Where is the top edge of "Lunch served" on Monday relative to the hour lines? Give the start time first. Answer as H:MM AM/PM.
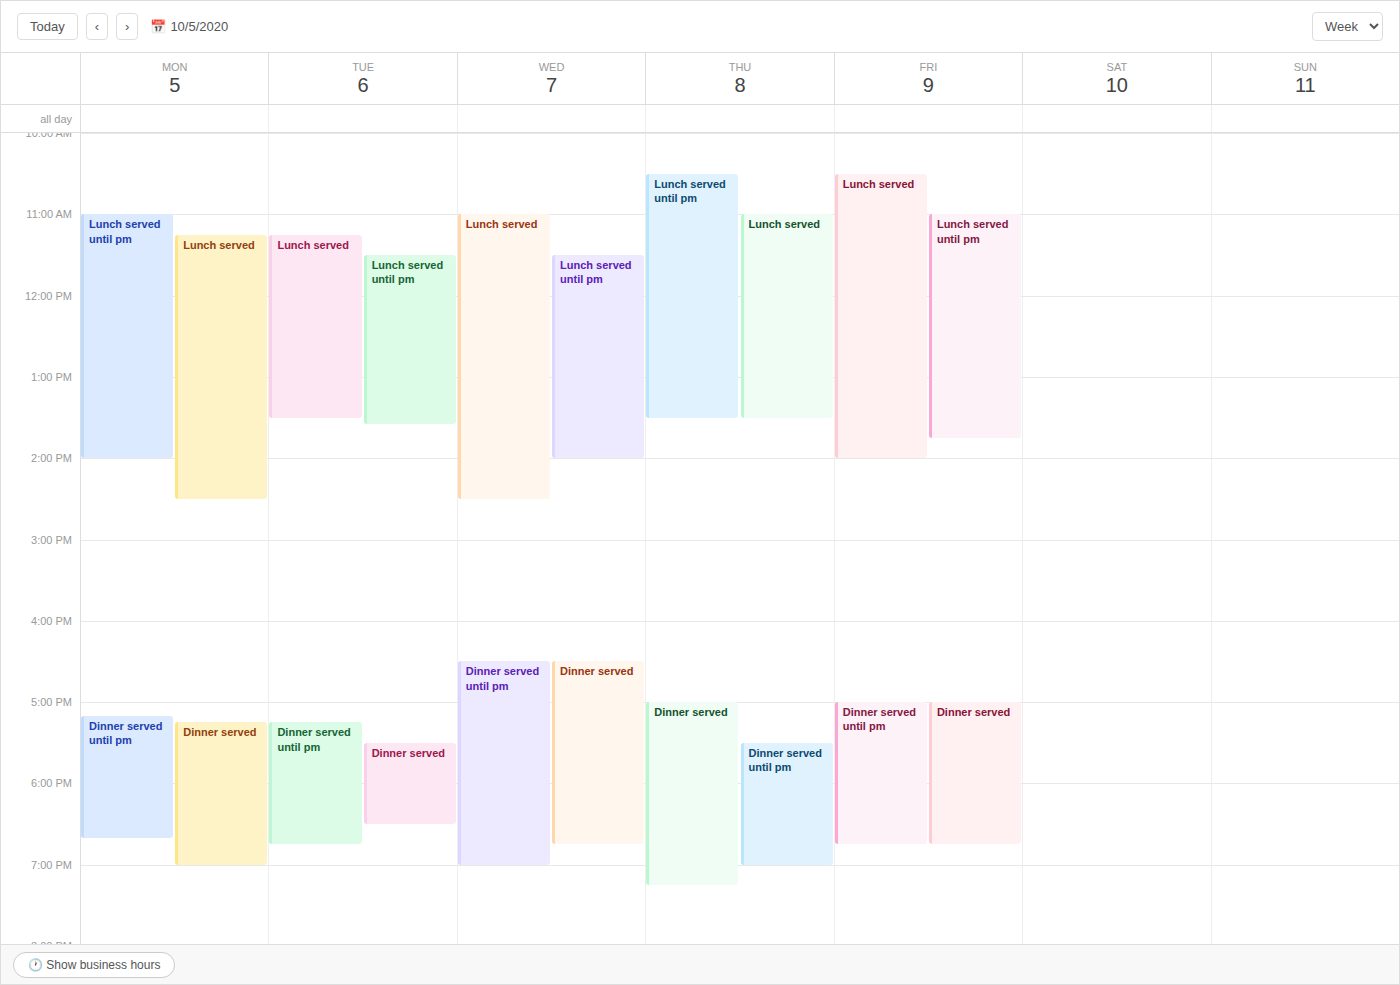
11:15 AM -- neither: a quarter of the way from the 11 AM line to the 12 PM line.